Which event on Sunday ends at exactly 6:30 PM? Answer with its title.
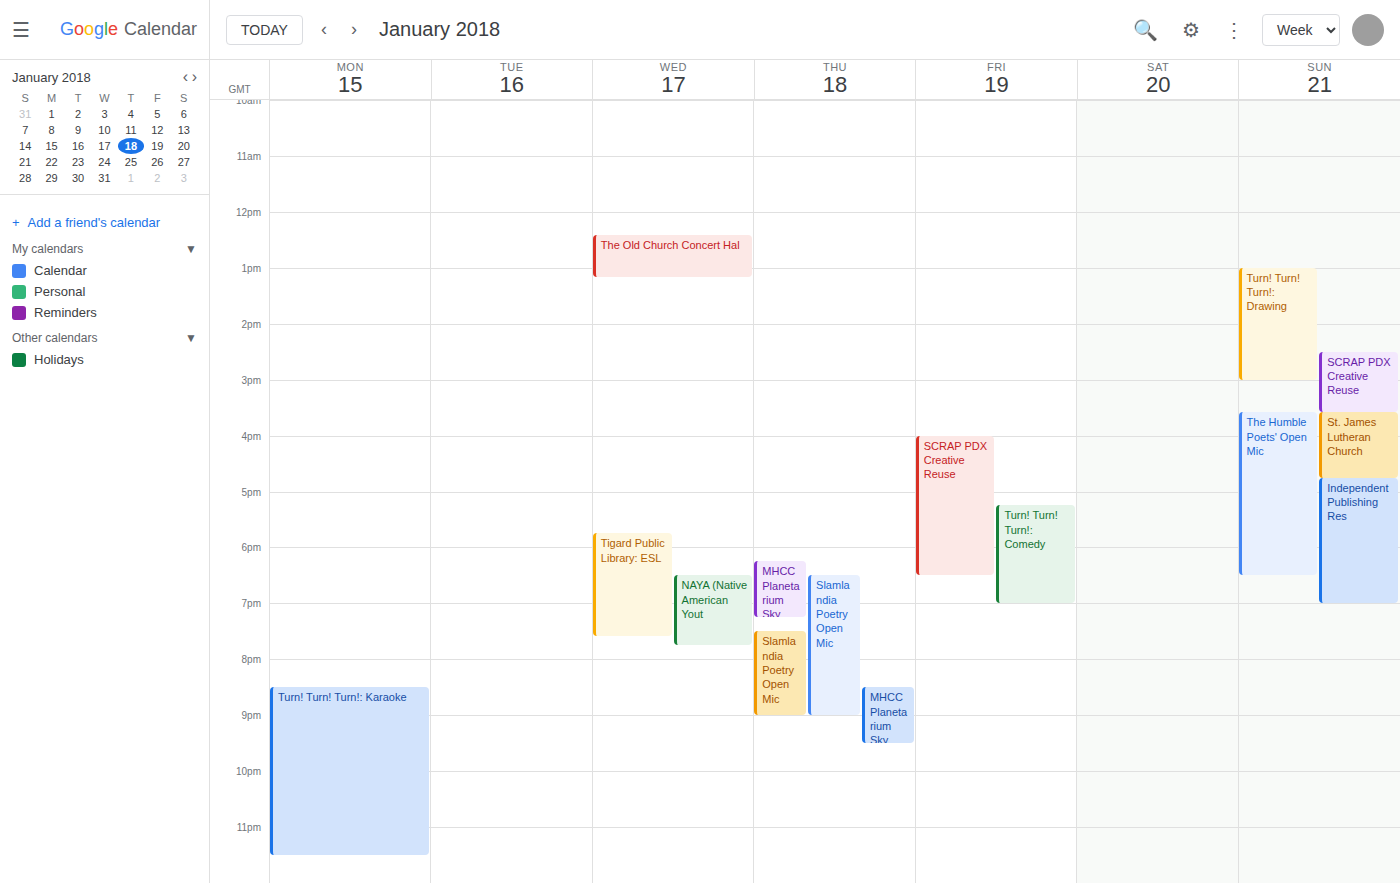
"The Humble Poets' Open Mic"